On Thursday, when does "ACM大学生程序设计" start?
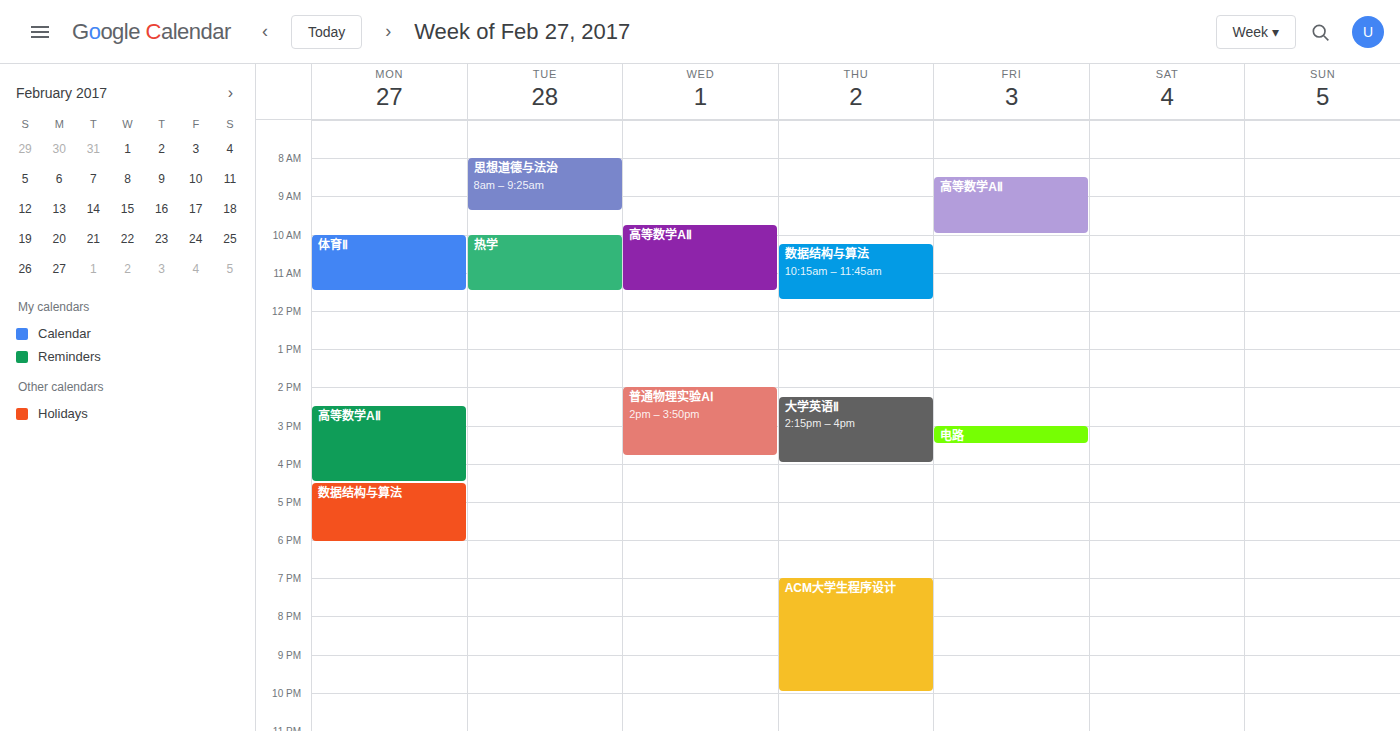
7:00 PM